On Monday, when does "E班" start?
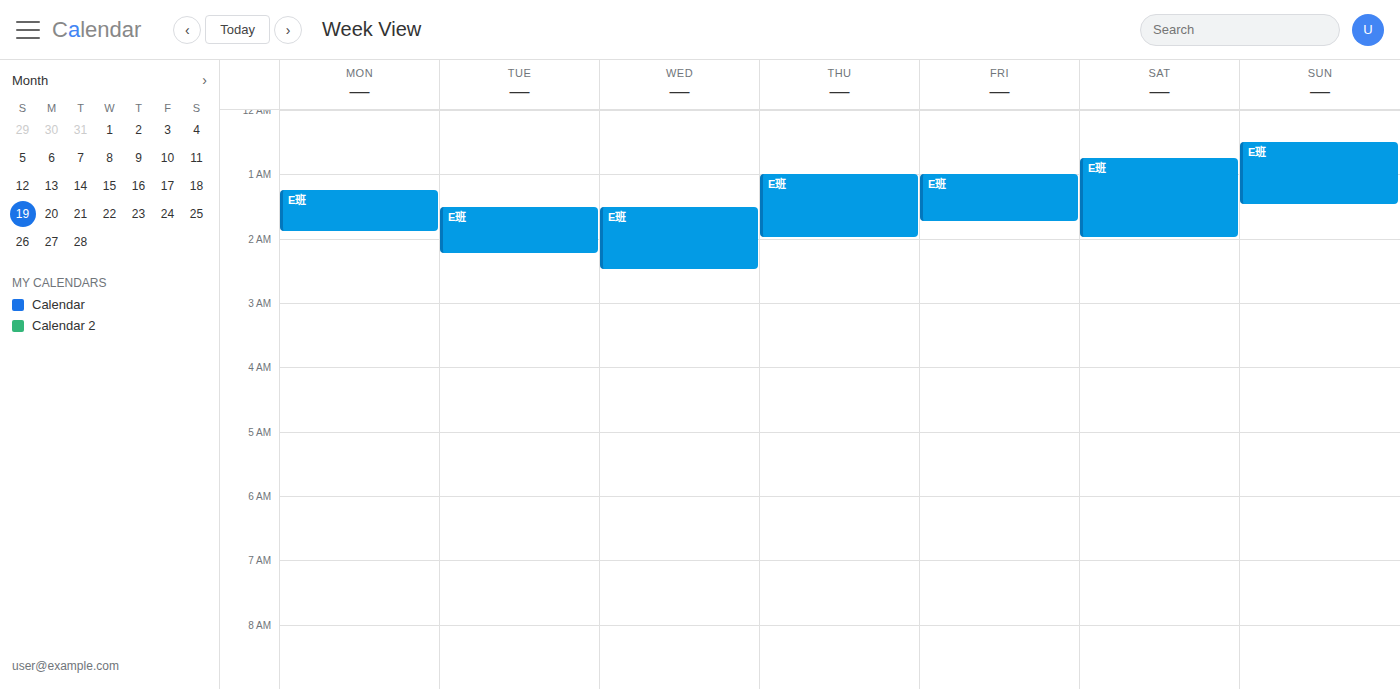
1:15 AM